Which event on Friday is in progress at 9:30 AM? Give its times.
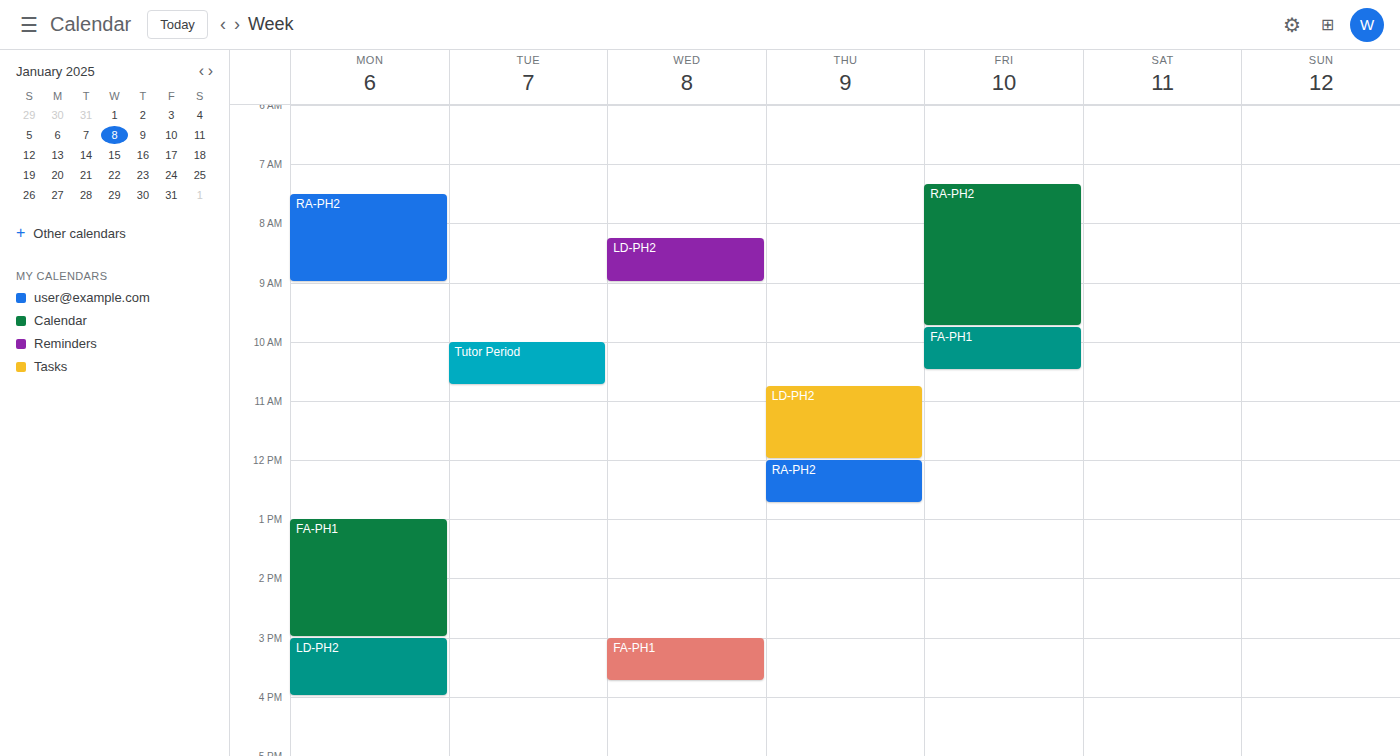
"RA-PH2", 7:20 AM to 9:45 AM